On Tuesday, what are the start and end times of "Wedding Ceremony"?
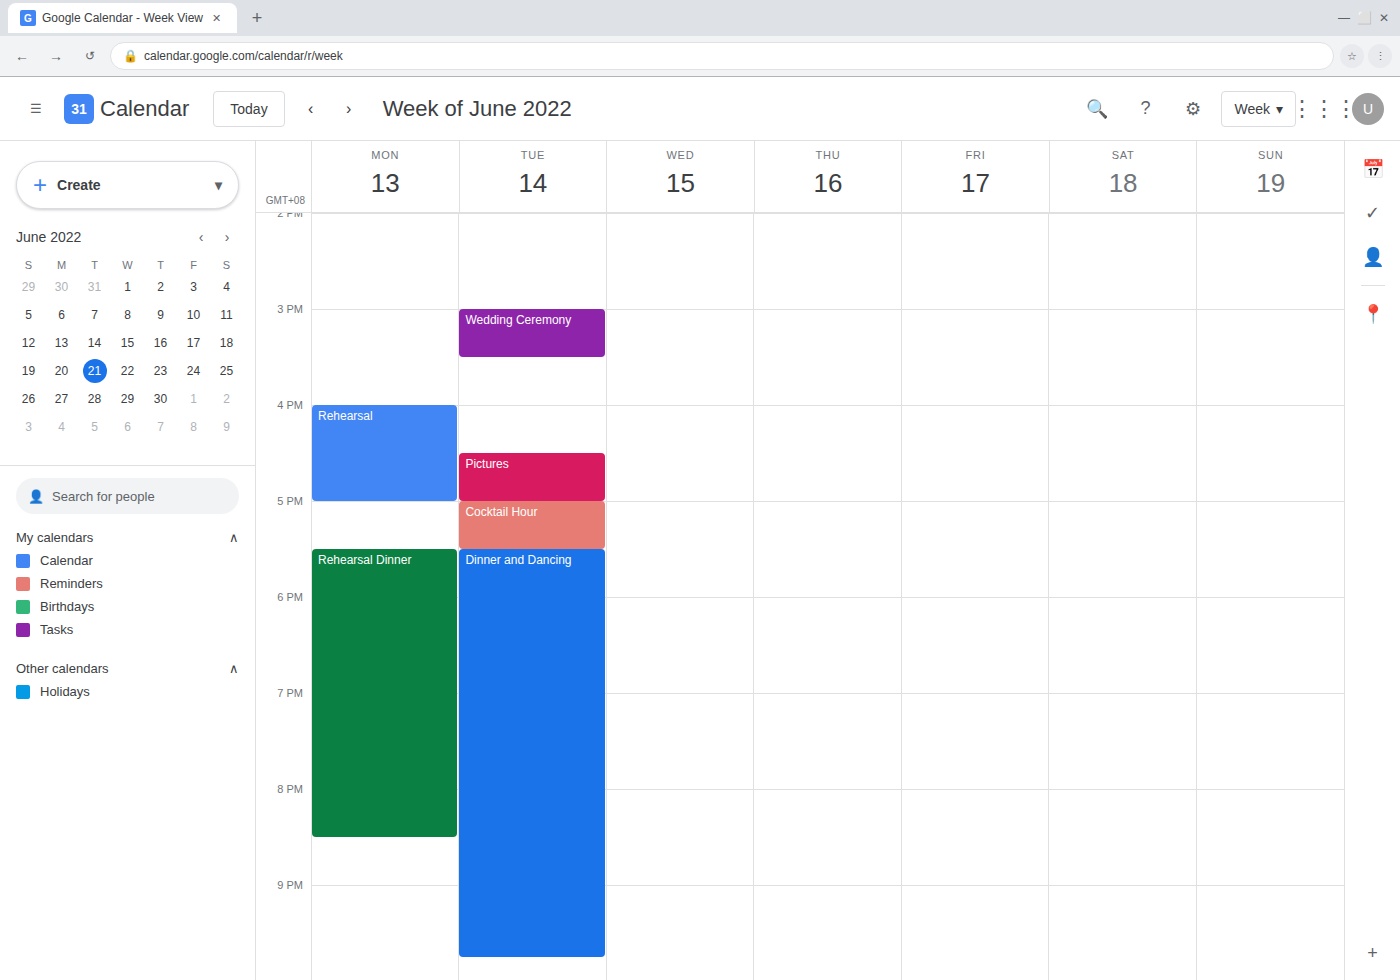
15:00 to 15:30